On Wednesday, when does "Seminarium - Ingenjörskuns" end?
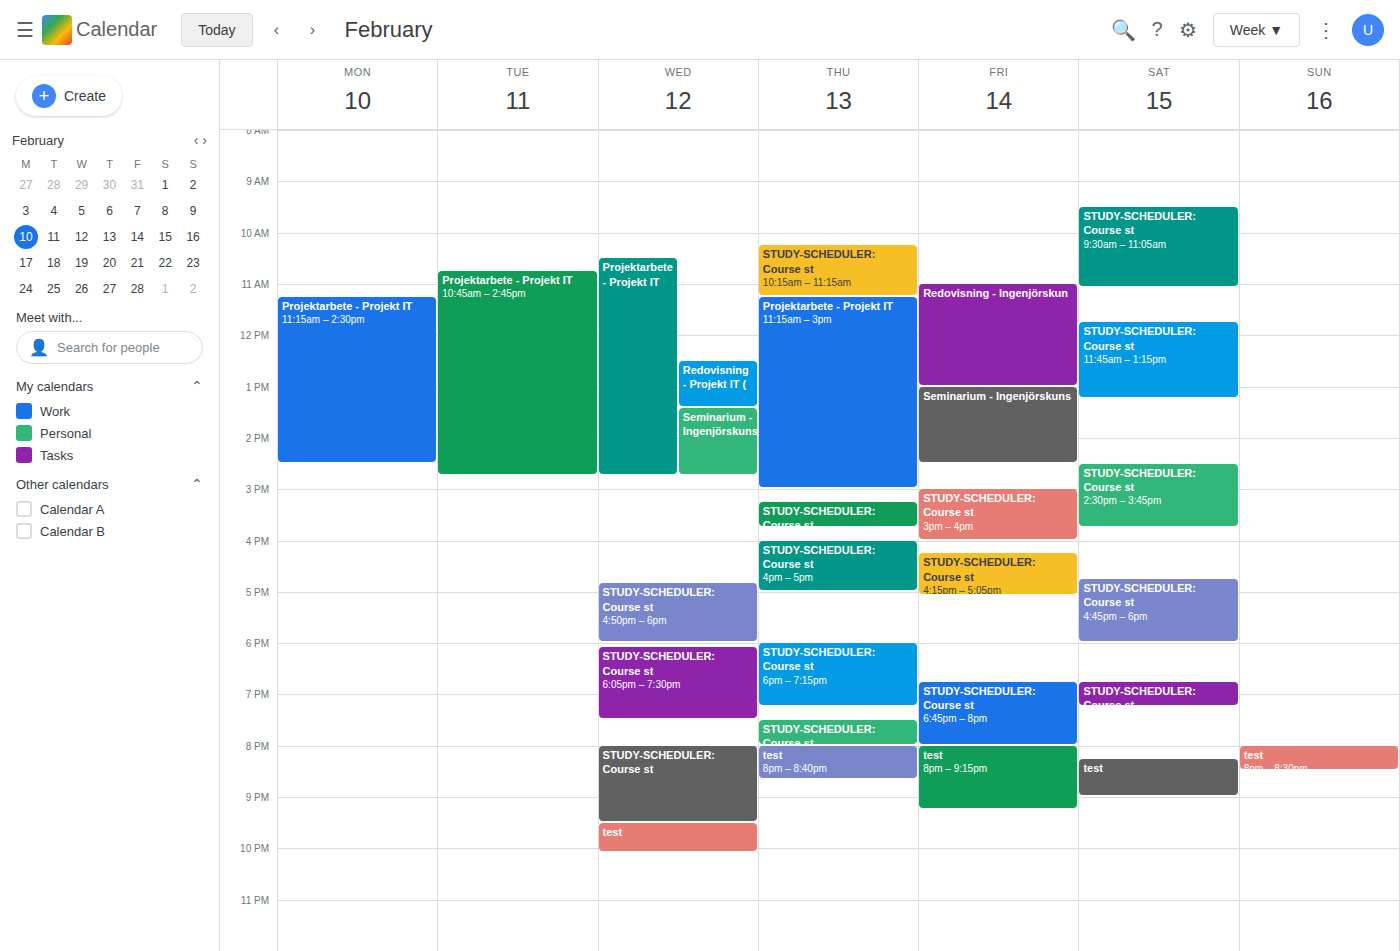
2:45 PM